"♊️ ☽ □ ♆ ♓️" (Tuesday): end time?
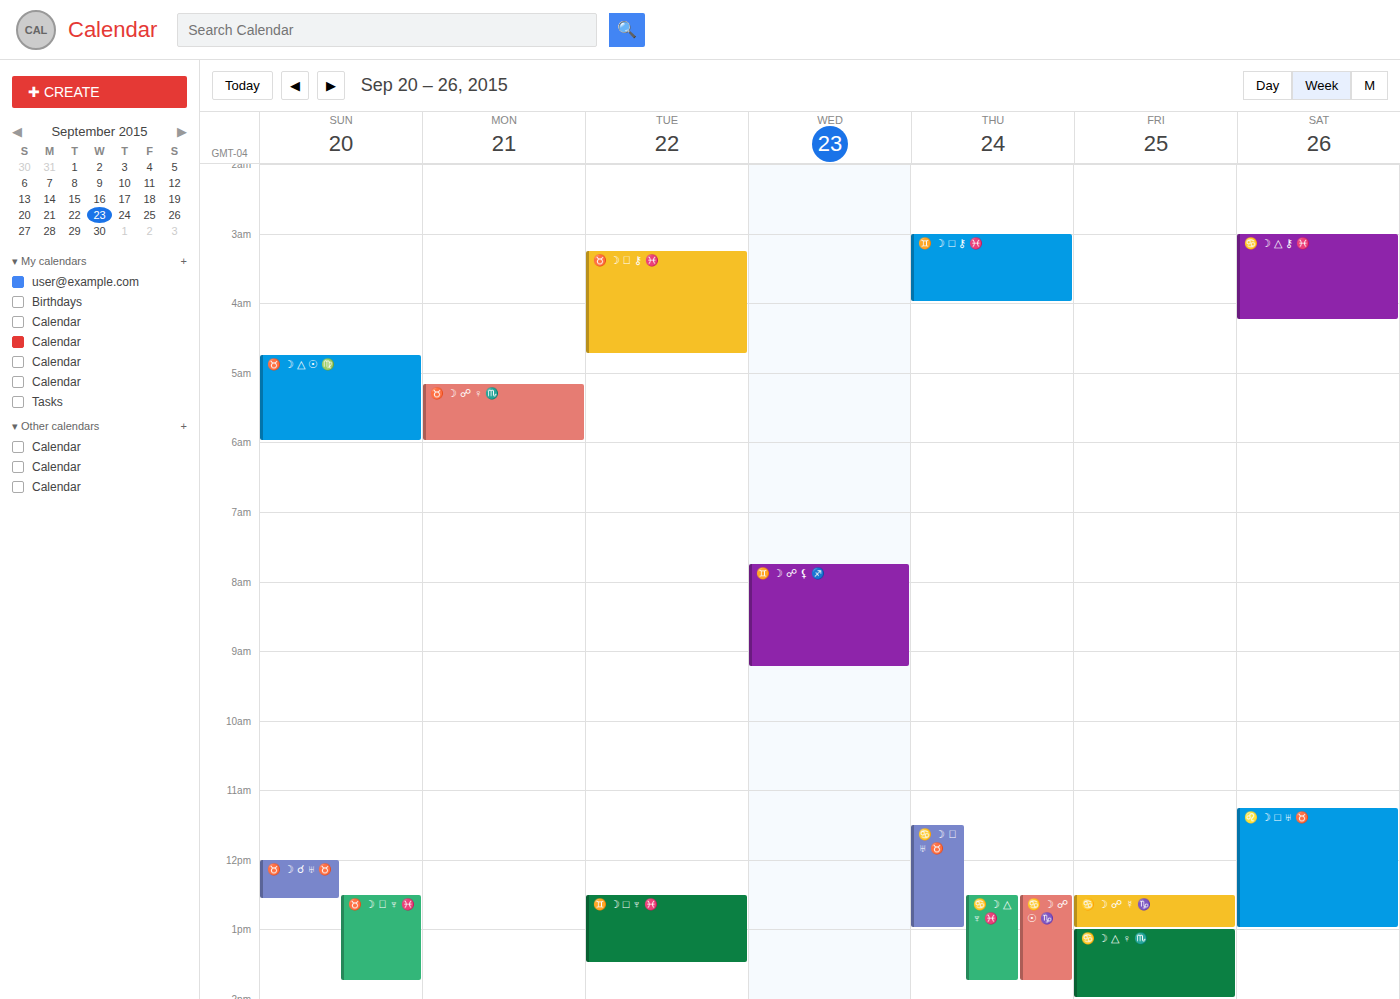
1:30 PM